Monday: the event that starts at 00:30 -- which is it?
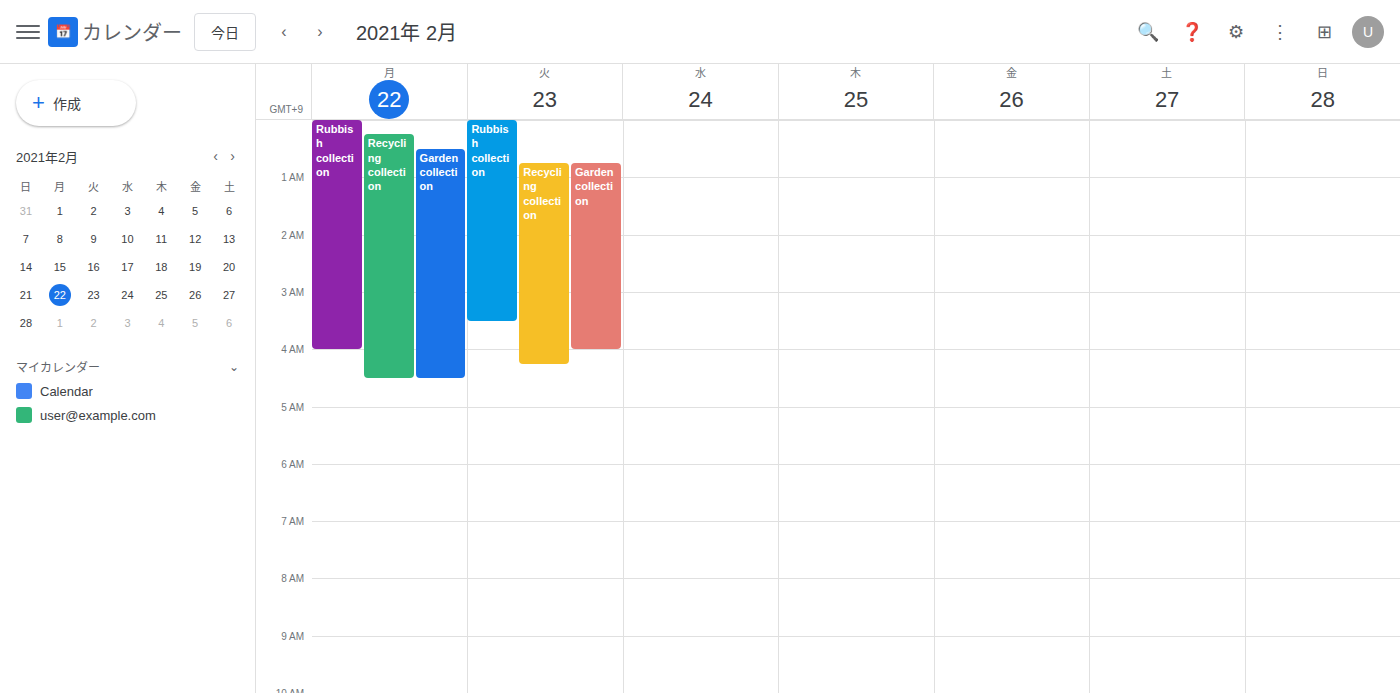
"Garden collection"